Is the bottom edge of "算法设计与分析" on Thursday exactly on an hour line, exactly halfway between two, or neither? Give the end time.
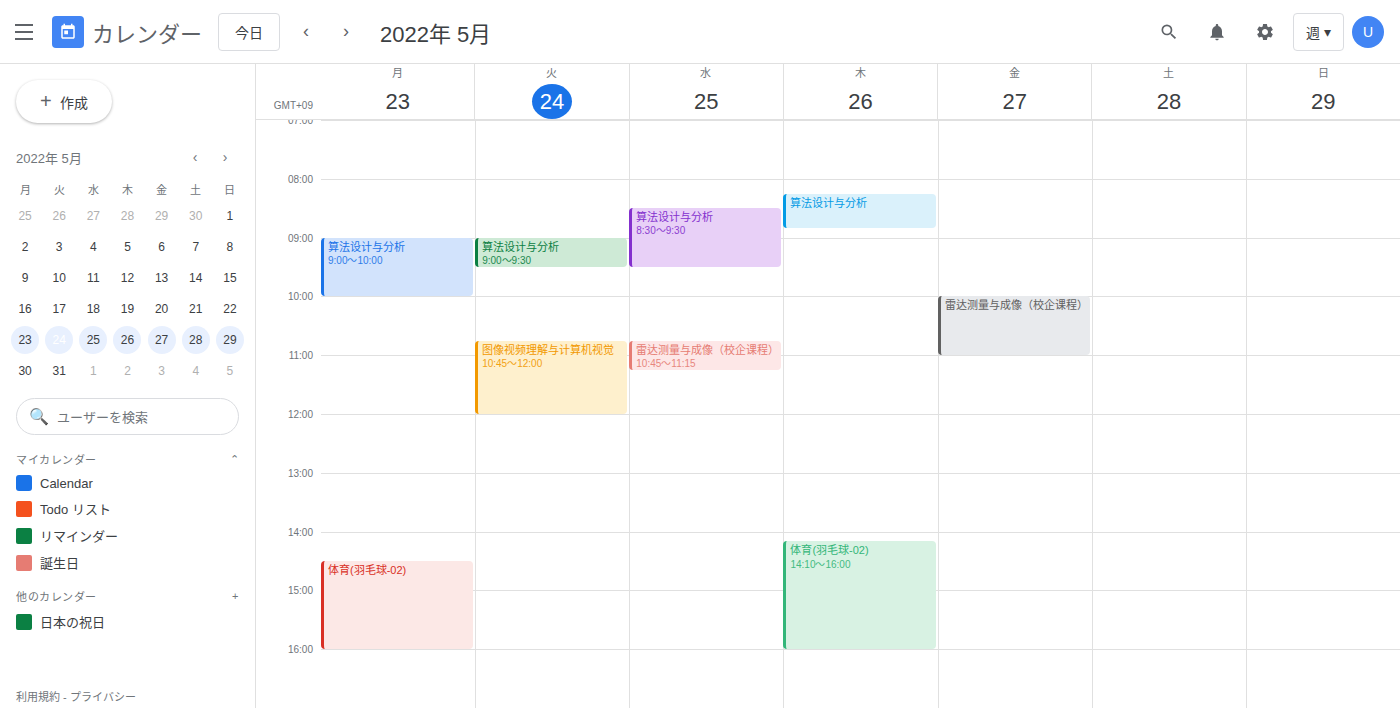
8:50 AM -- neither: 50 minutes below the 8 AM line and 10 minutes above the 9 AM line.